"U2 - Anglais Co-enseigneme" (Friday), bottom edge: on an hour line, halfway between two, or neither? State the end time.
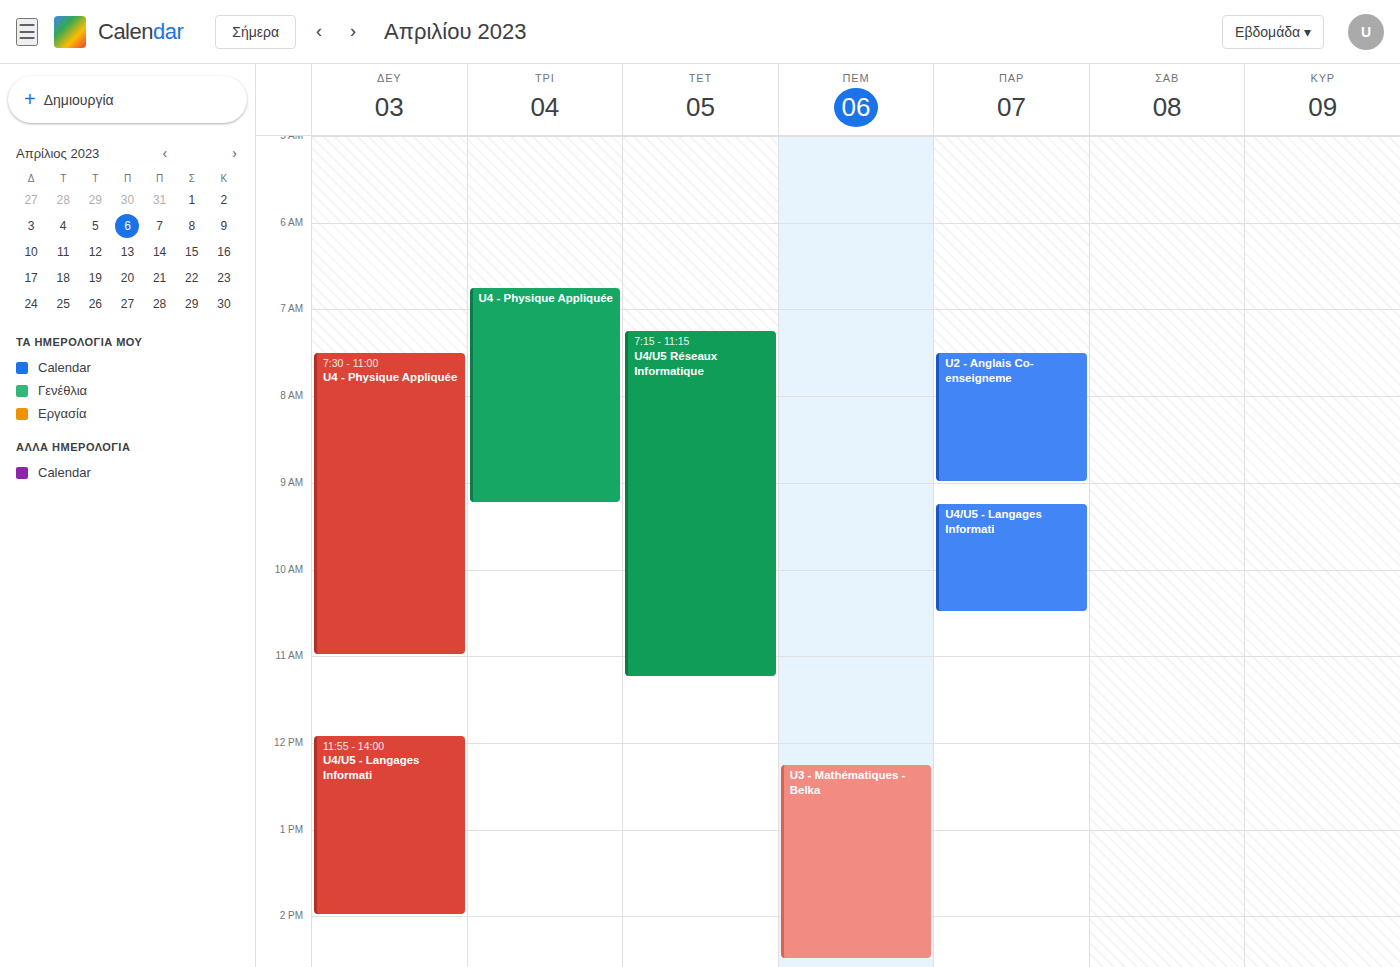
9:00 AM -- exactly on the 9 AM line.